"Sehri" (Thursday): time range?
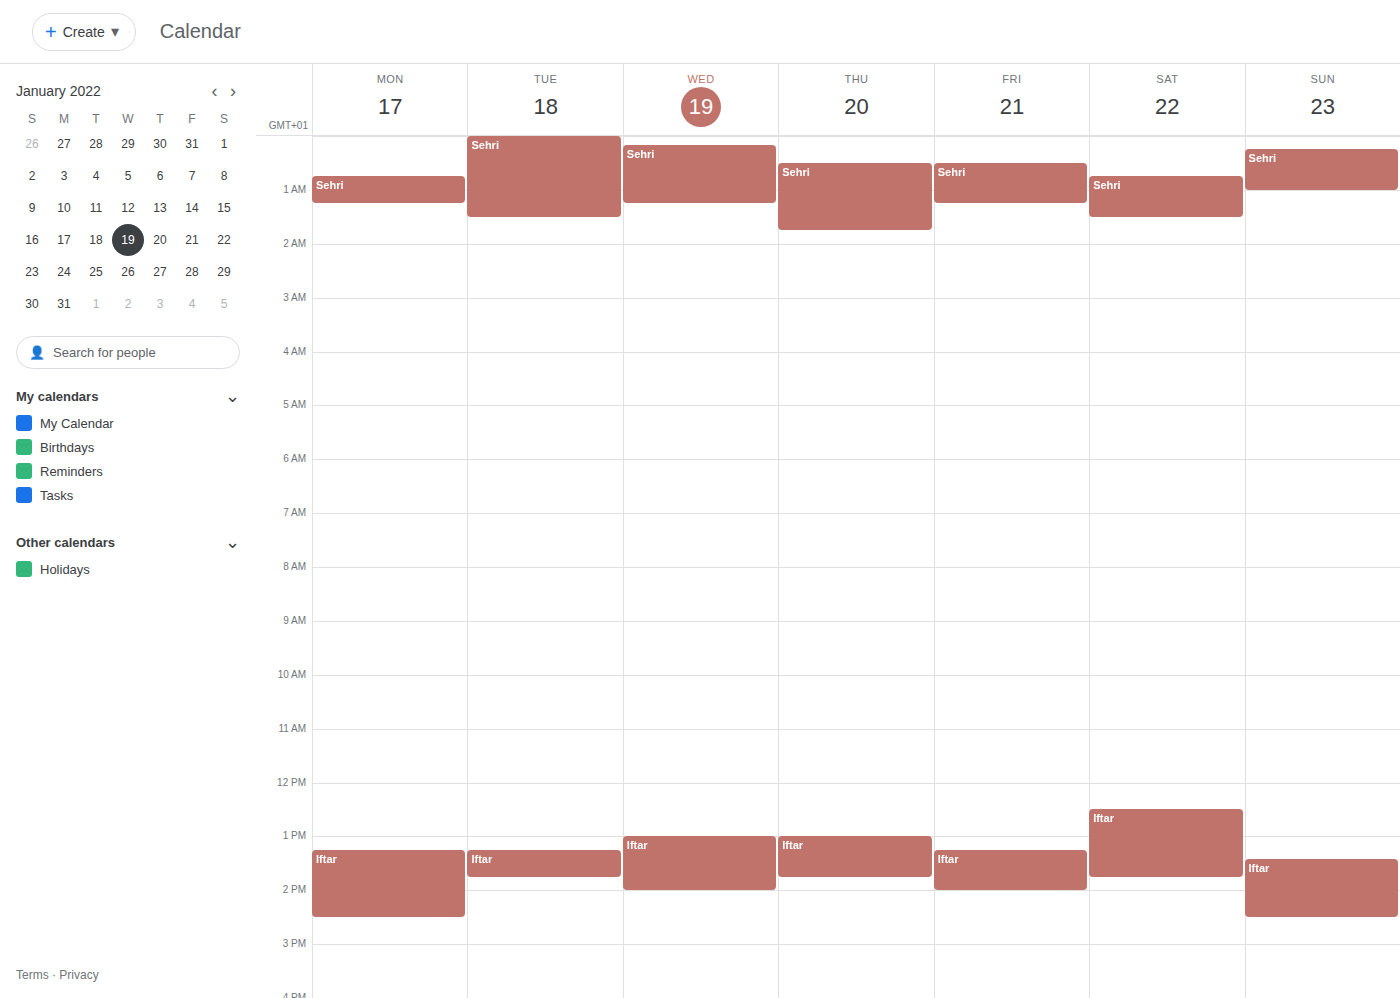
12:30 AM to 1:45 AM